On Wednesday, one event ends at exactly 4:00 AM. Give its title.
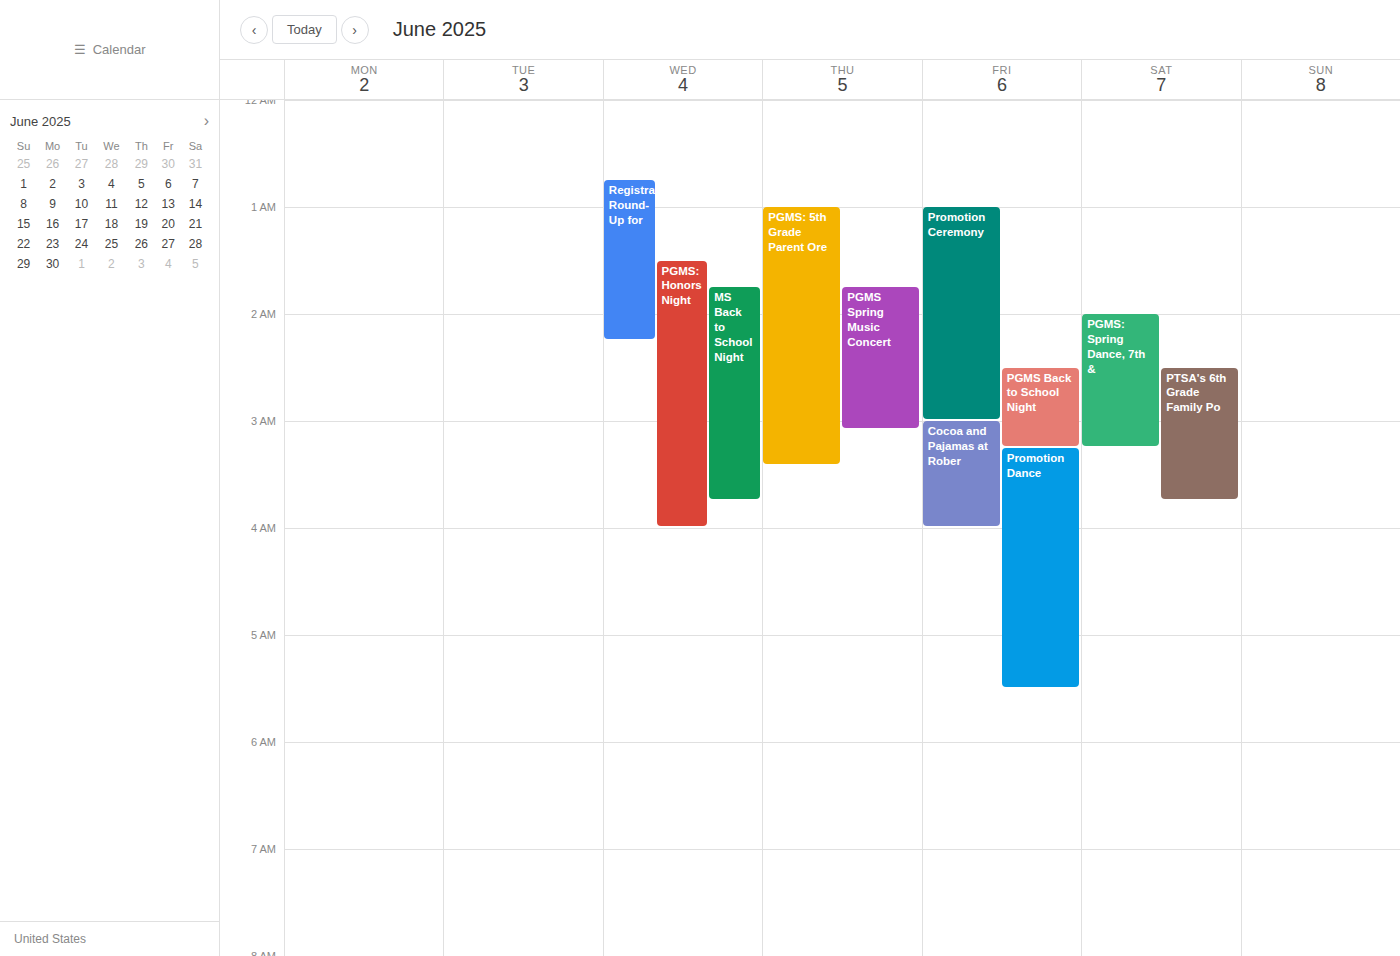
"PGMS: Honors Night"